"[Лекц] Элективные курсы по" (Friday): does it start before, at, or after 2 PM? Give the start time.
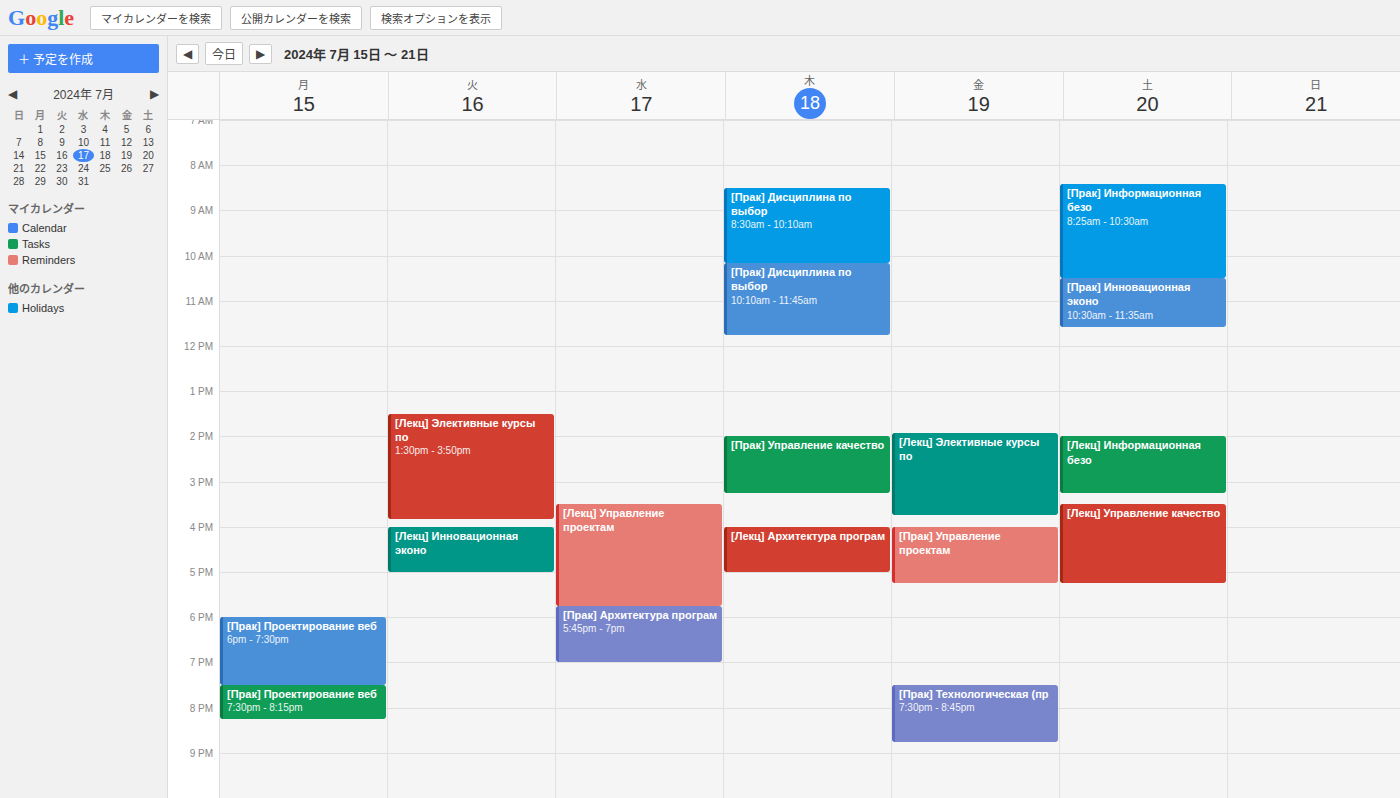
1:55 PM -- before 2 PM, 5 minutes above the 2 PM line.